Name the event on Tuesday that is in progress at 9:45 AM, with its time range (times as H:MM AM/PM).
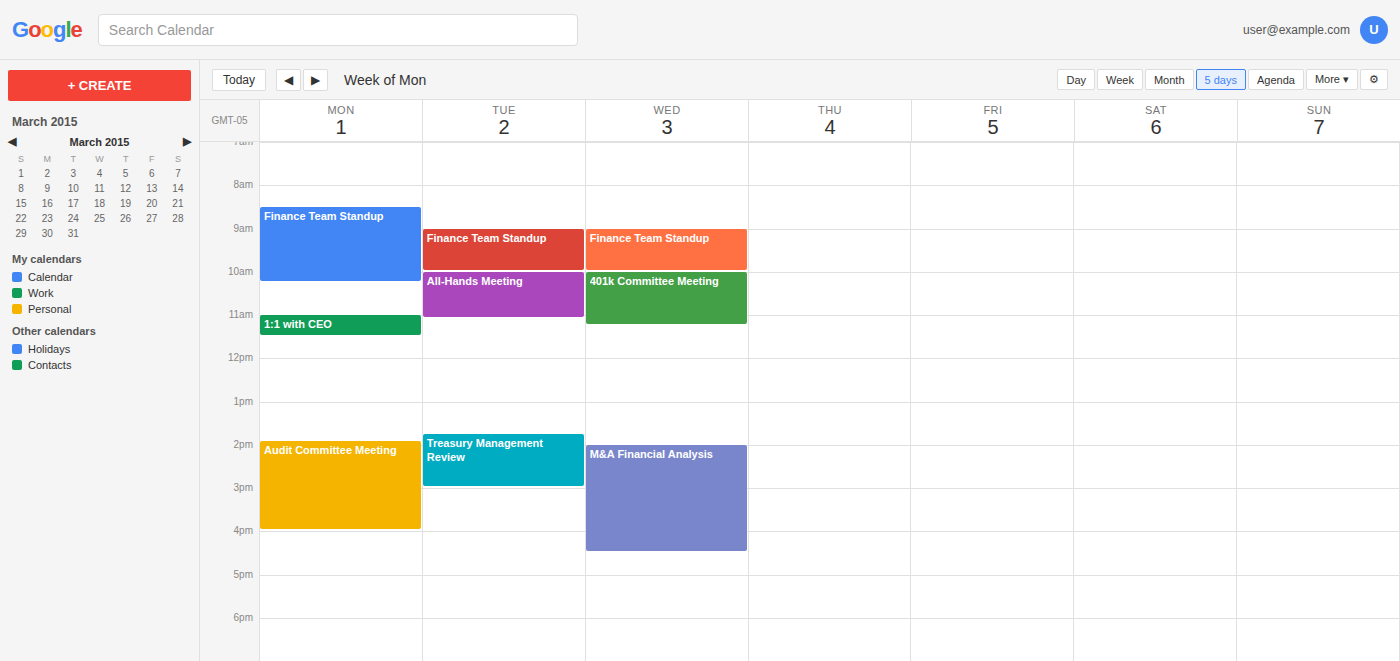
"Finance Team Standup", 9:00 AM to 10:00 AM